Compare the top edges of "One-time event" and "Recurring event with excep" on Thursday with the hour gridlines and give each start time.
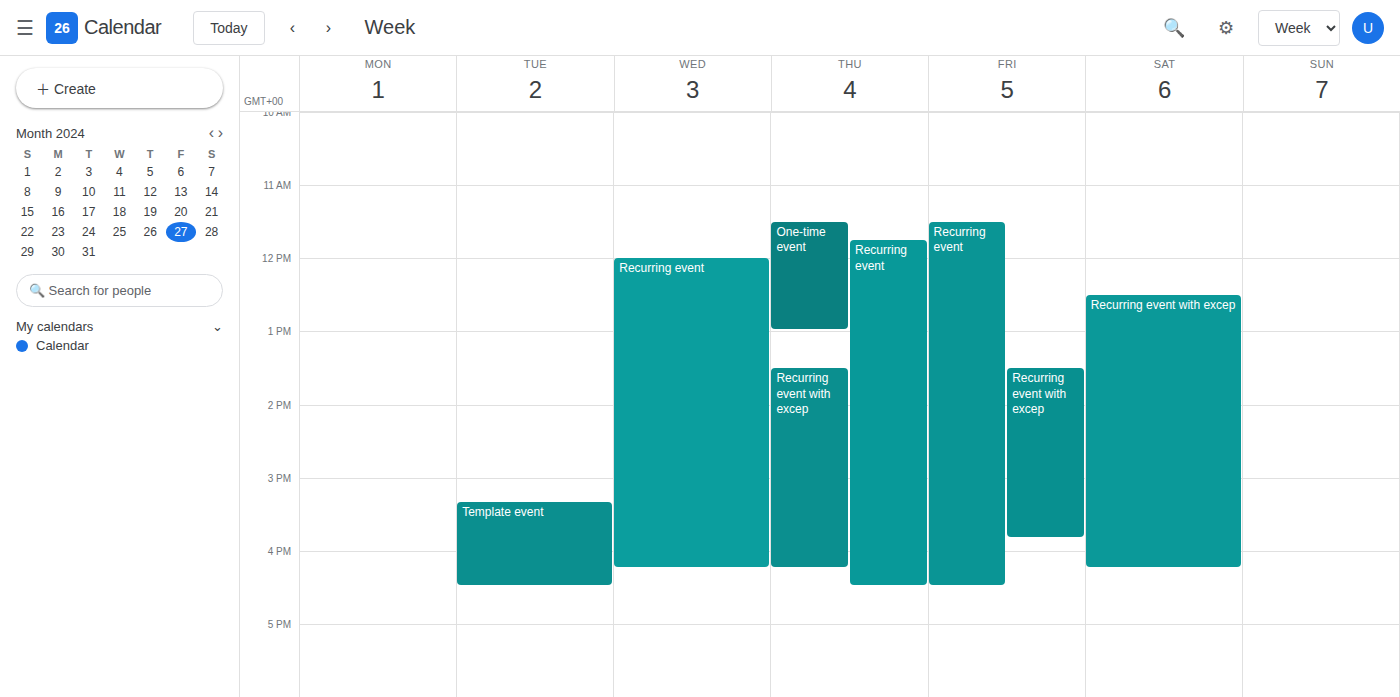
"One-time event": 11:30 AM, halfway between the 11 AM and 12 PM lines. "Recurring event with excep": 1:30 PM, halfway between the 1 PM and 2 PM lines.